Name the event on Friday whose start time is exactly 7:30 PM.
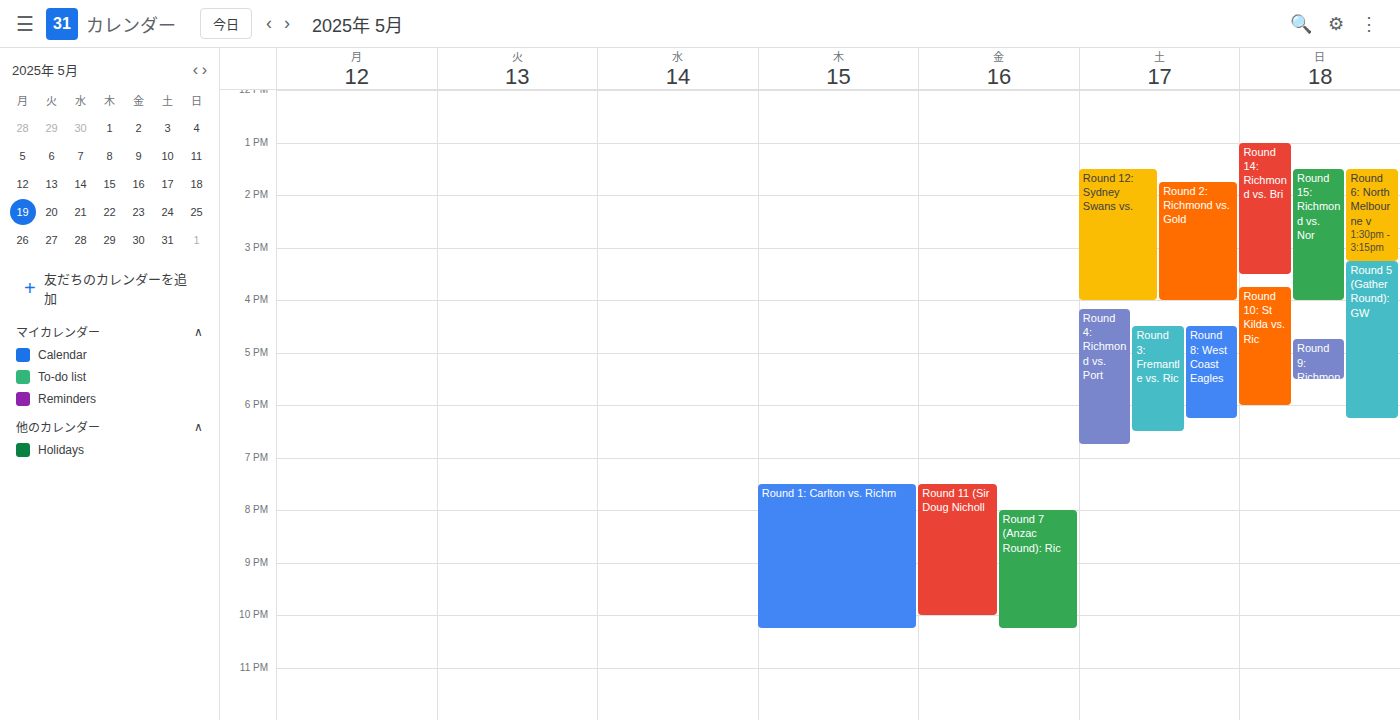
"Round 11 (Sir Doug Nicholl"